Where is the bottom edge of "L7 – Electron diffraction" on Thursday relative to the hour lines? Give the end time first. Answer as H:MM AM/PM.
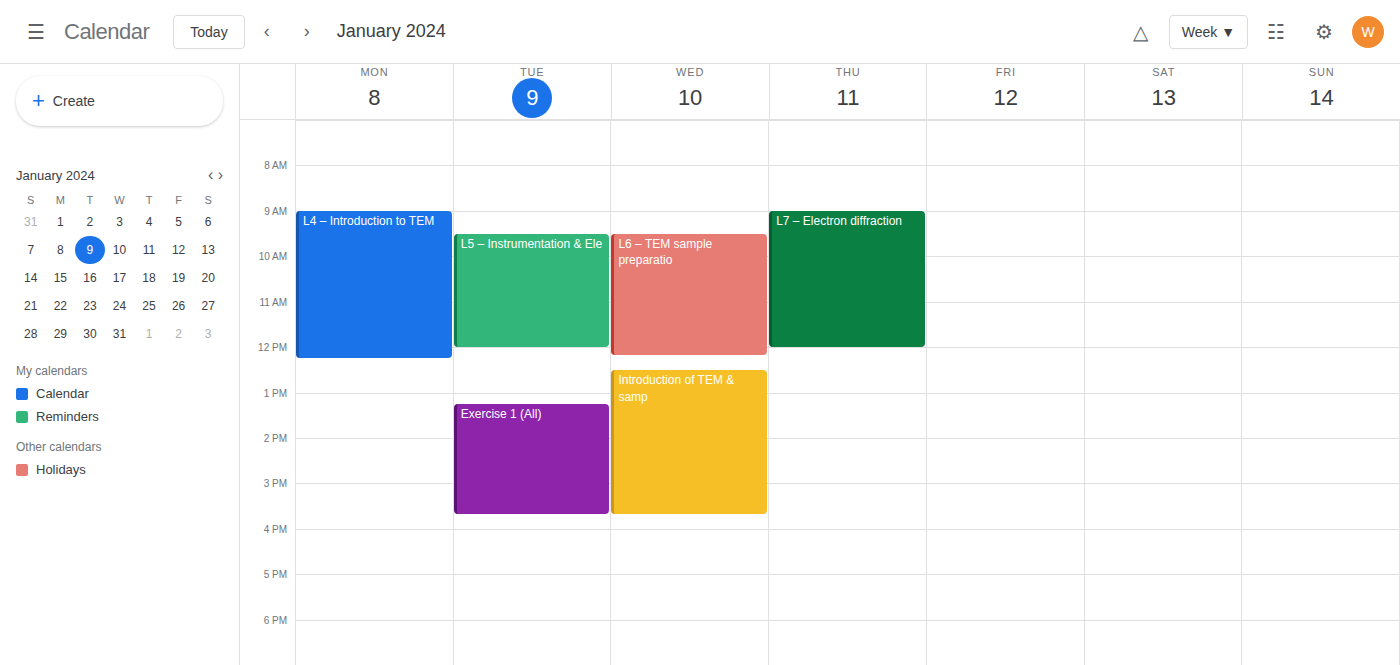
12:00 PM -- exactly on the 12 PM line.